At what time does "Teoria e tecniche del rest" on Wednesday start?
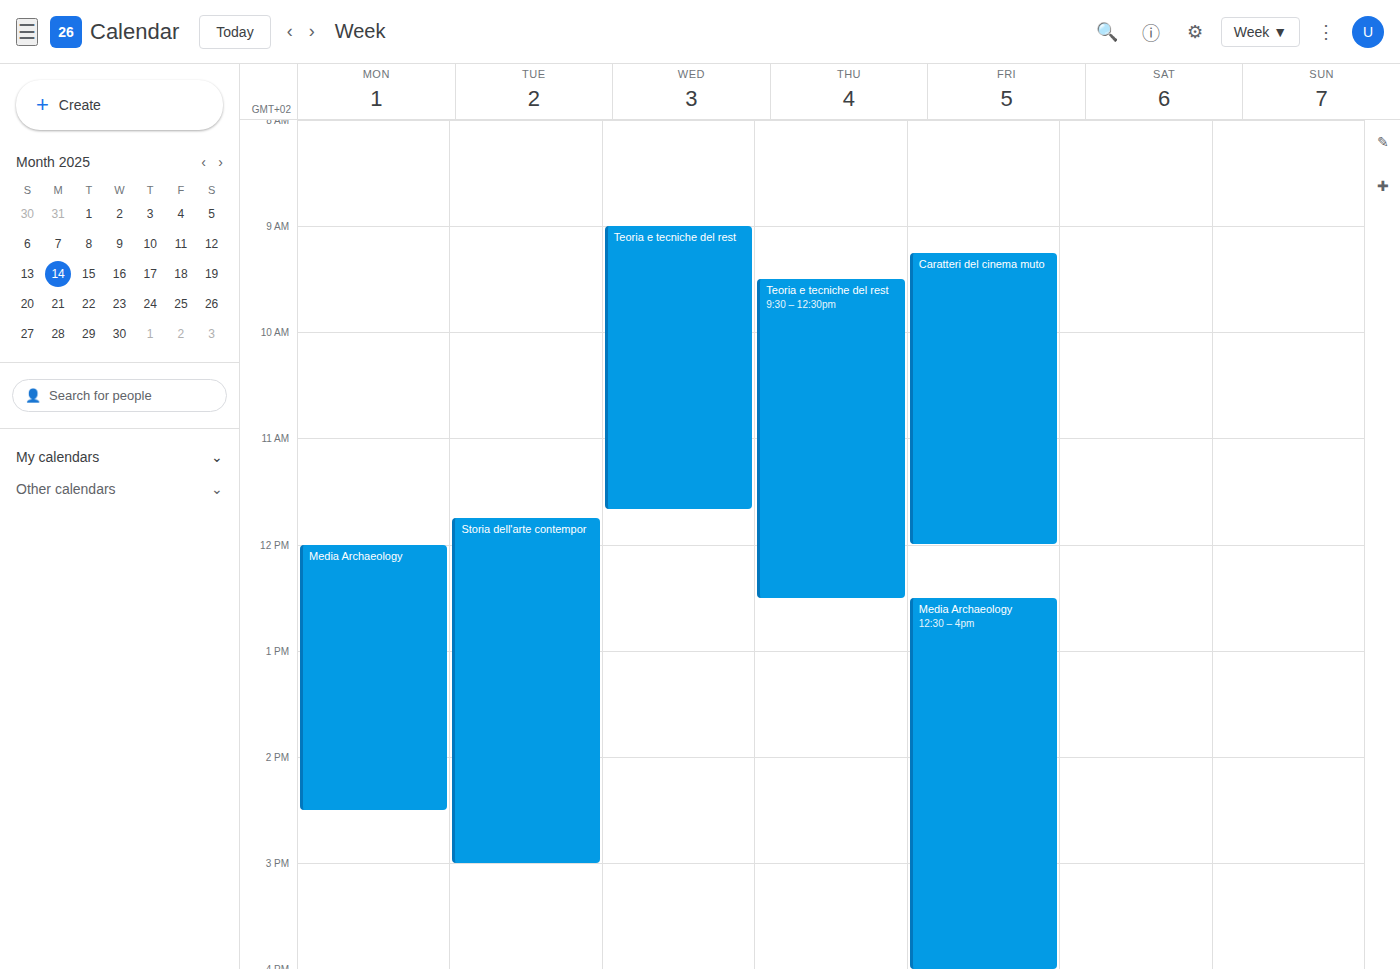
9:00 AM